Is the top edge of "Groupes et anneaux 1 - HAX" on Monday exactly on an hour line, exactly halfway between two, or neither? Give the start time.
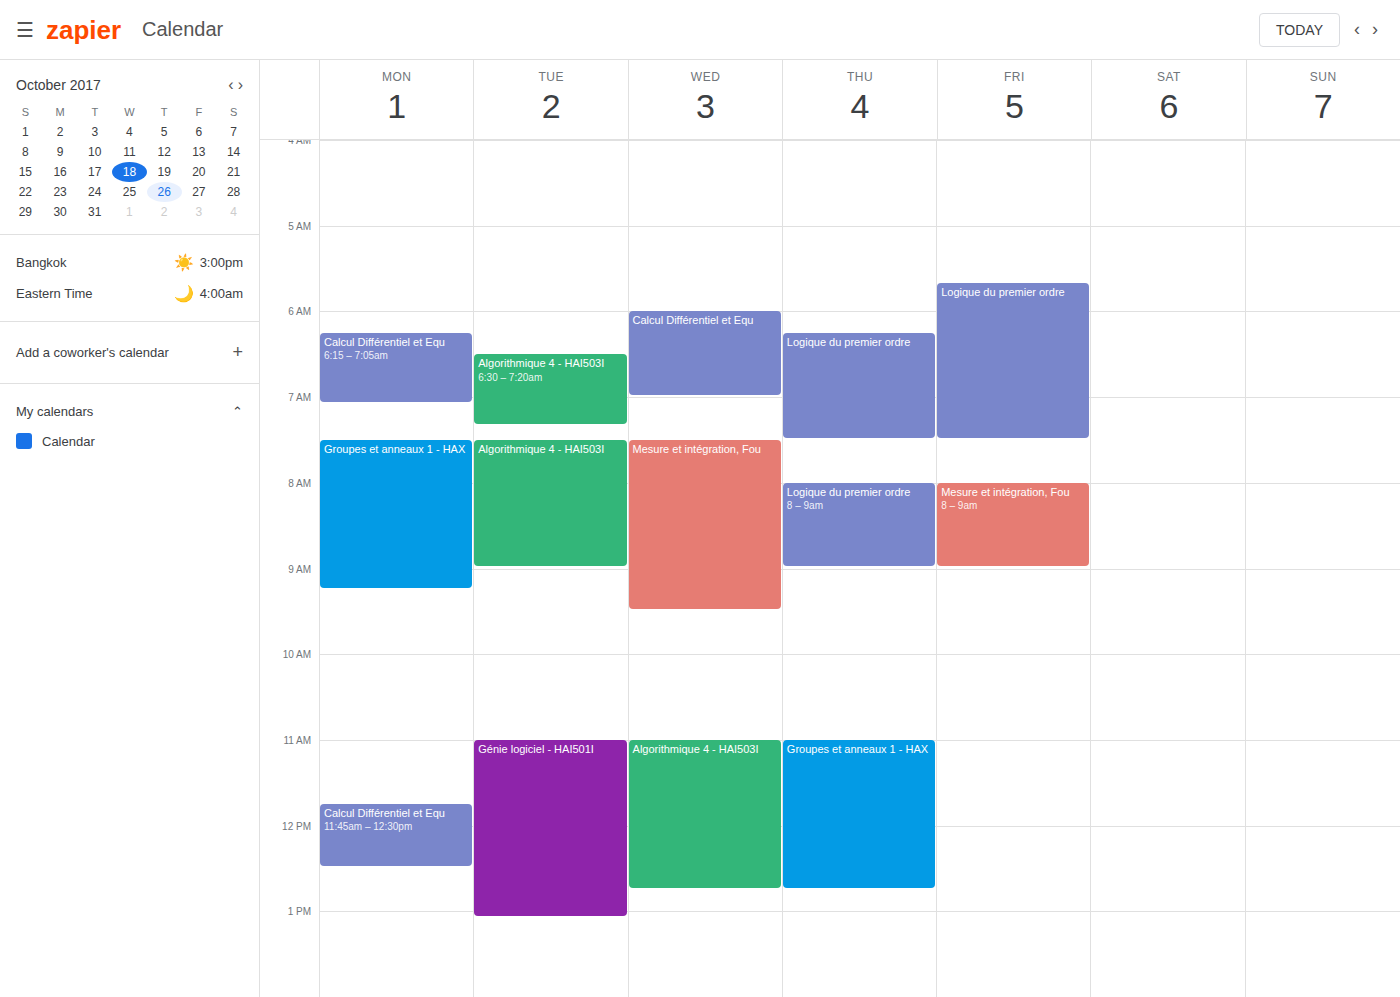
7:30 AM -- halfway between the 7 AM and 8 AM lines.